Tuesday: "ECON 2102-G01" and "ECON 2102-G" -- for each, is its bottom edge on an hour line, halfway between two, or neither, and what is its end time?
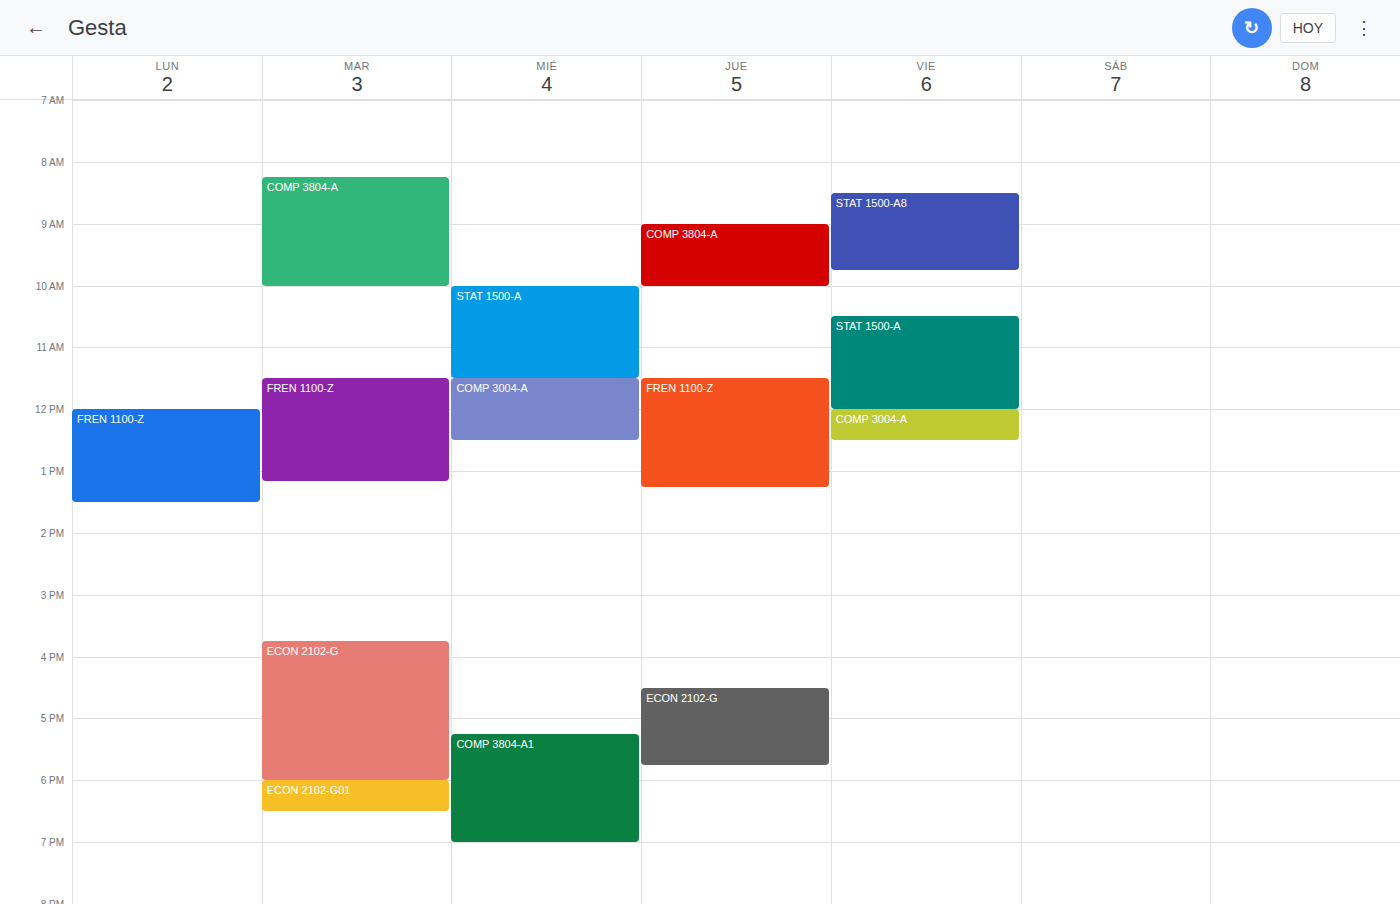
"ECON 2102-G01": 6:30 PM, halfway between the 6 PM and 7 PM lines. "ECON 2102-G": 6:00 PM, exactly on the 6 PM line.